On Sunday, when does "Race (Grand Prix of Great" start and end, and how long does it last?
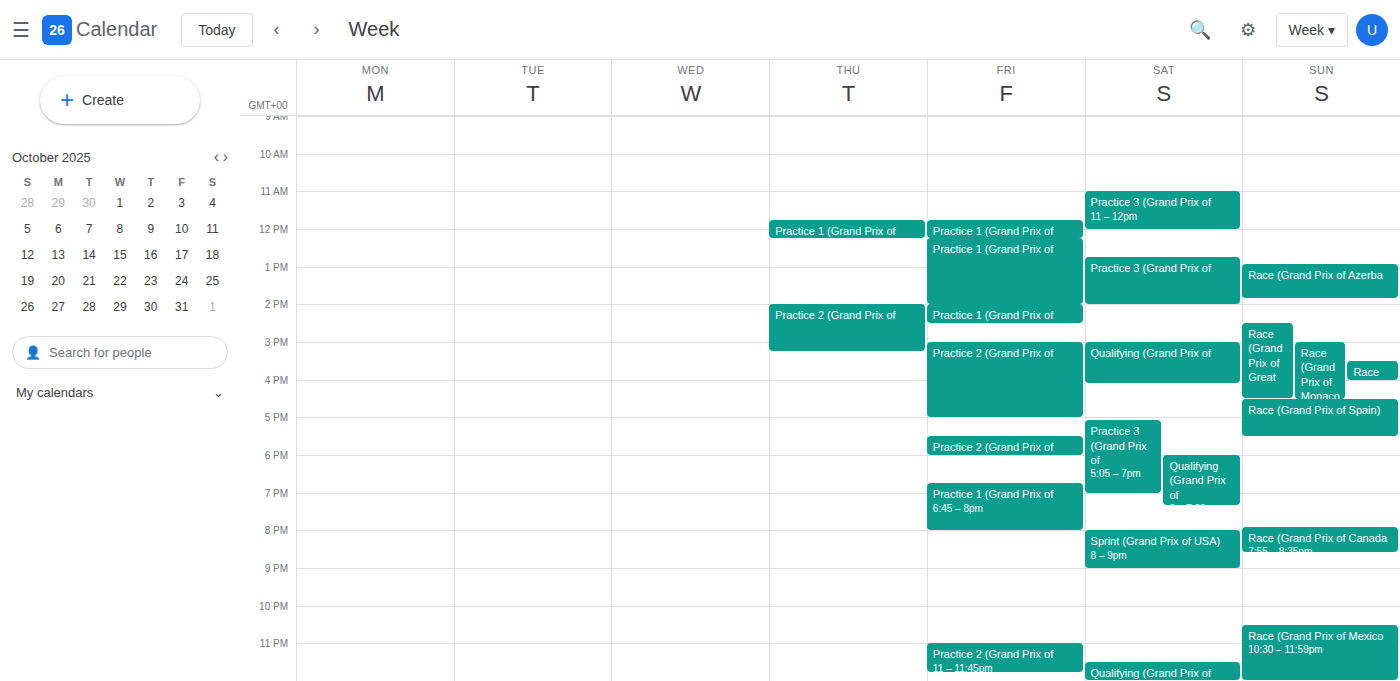
2:30 PM to 4:30 PM, 2 hours